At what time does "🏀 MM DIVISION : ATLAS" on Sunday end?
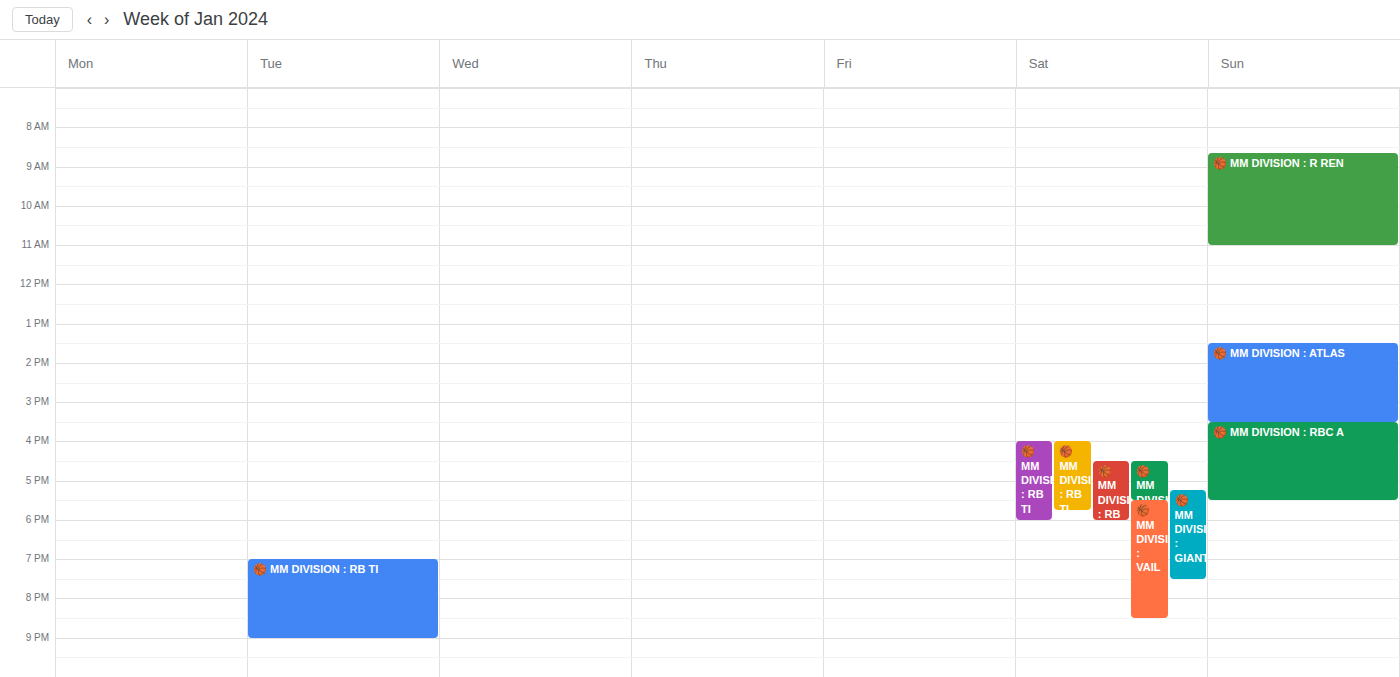
3:30 PM